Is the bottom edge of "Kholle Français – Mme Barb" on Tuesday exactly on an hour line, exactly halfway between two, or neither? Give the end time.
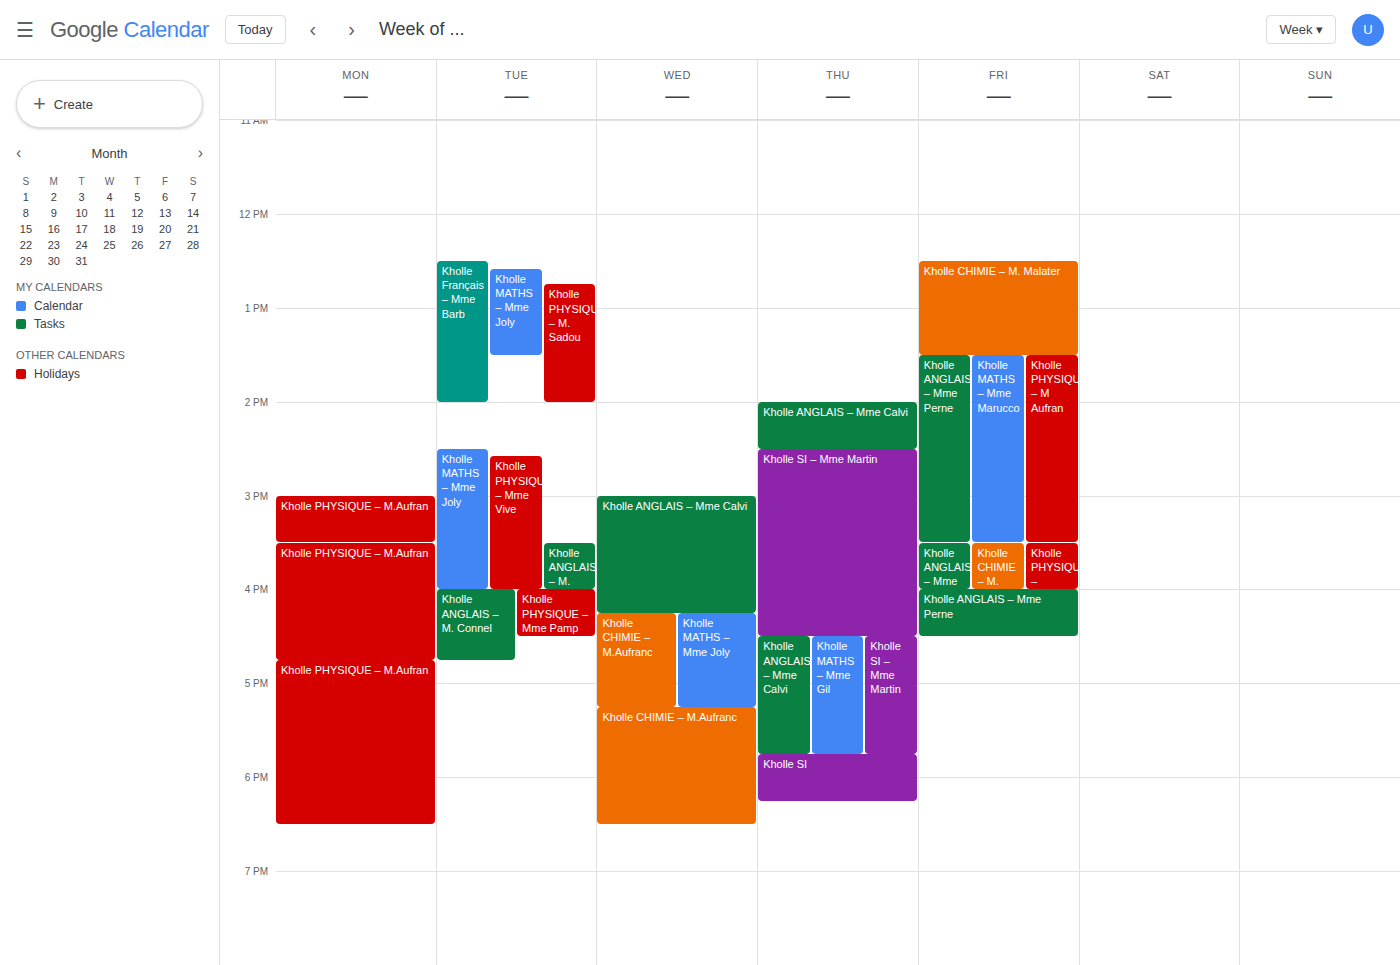
2:00 PM -- exactly on the 2 PM line.